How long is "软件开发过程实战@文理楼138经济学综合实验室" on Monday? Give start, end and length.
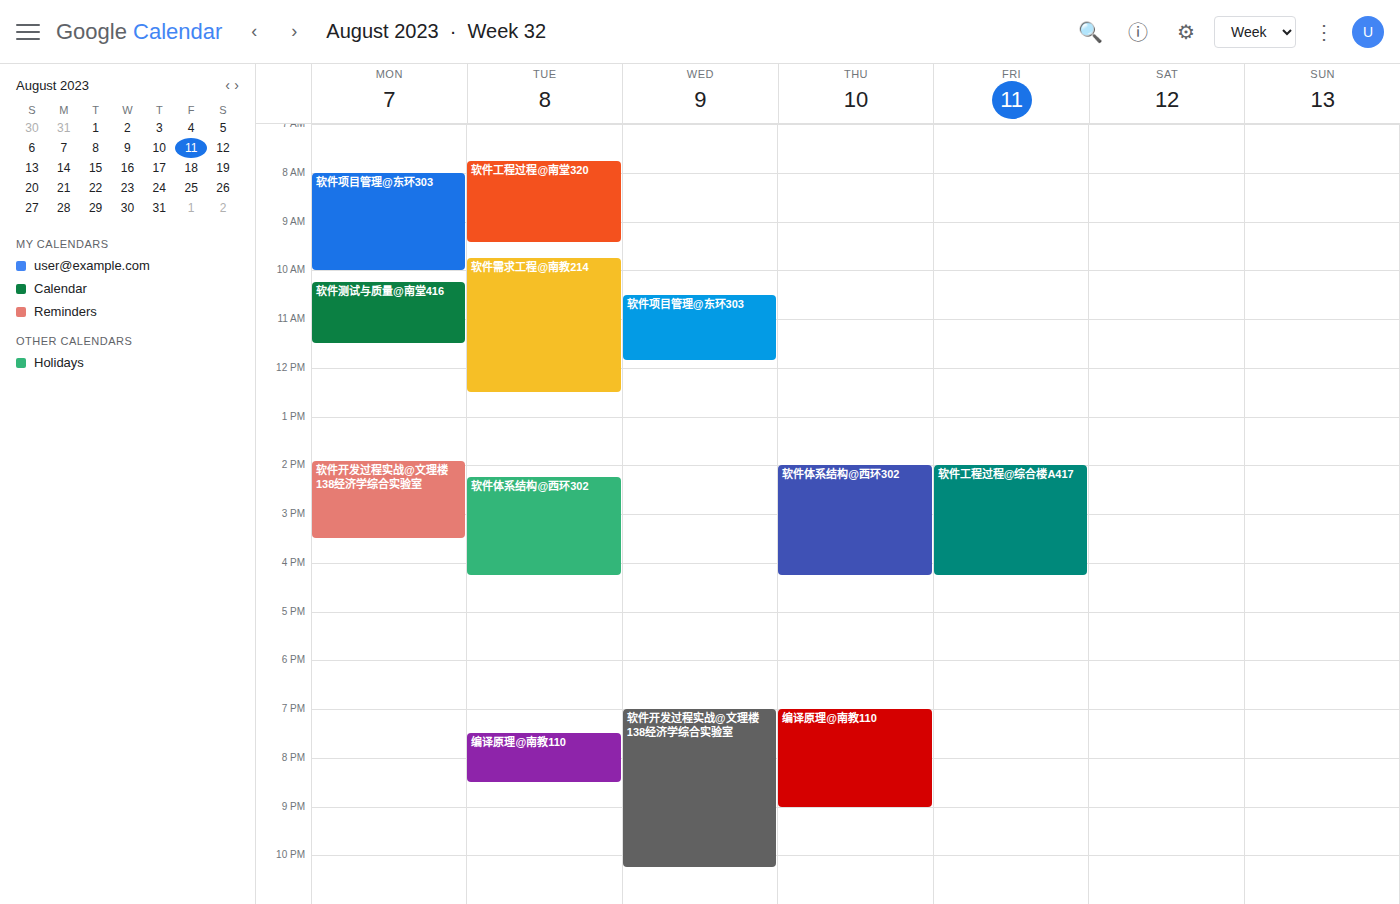
1:55 PM to 3:30 PM, 1 hour 35 minutes